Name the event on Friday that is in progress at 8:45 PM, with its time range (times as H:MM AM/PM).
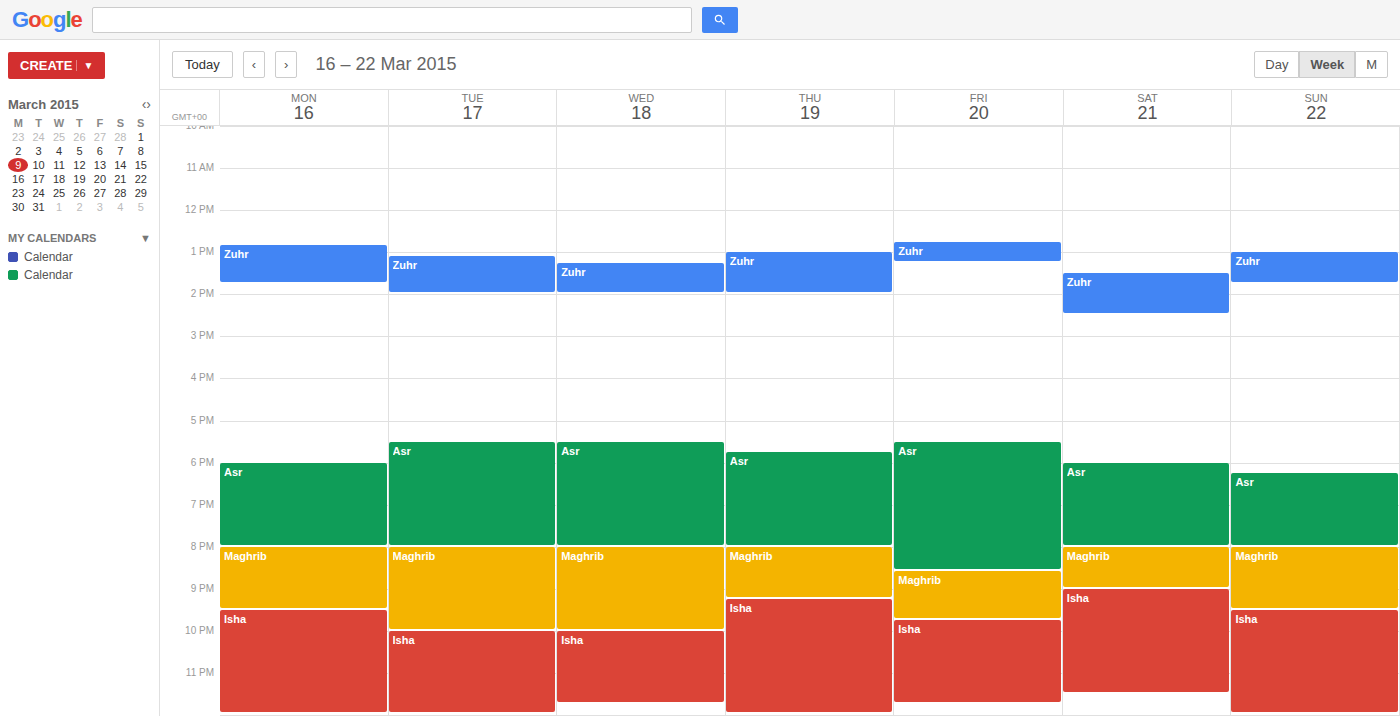
"Maghrib", 8:35 PM to 9:45 PM